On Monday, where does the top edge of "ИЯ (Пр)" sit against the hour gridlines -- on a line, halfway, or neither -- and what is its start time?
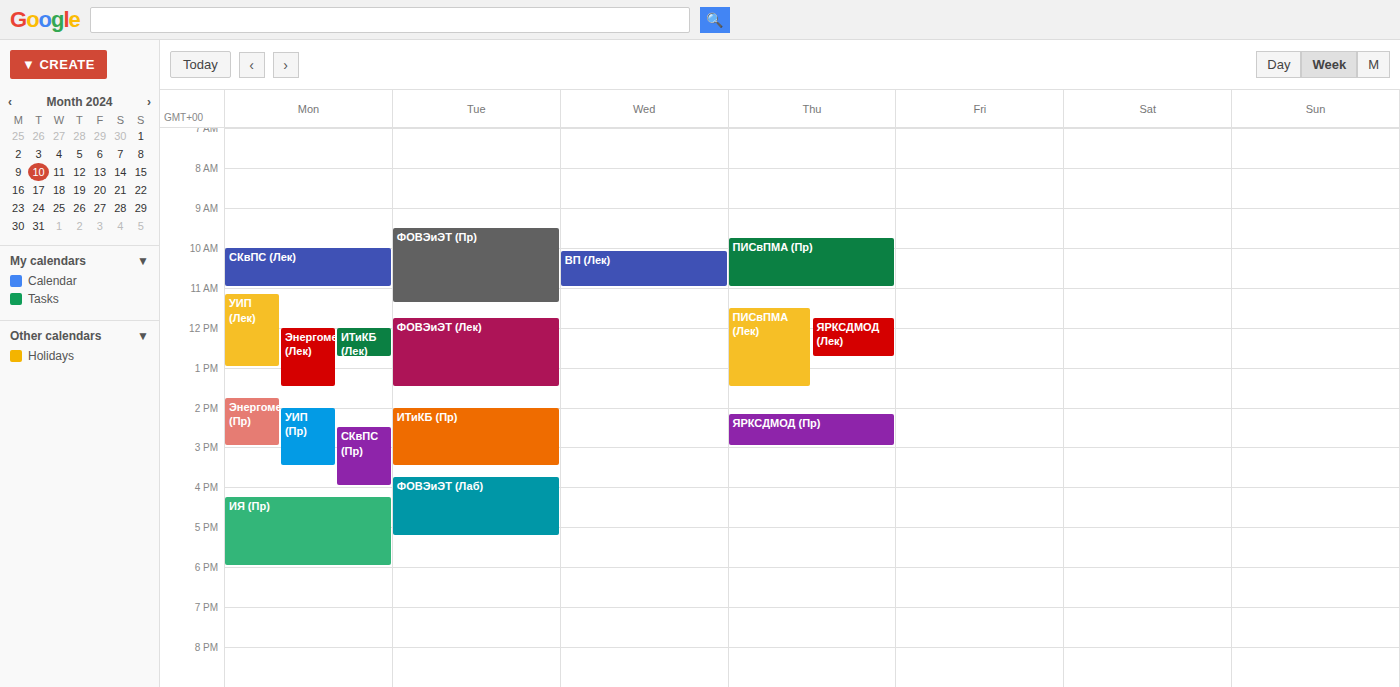
4:15 PM -- neither: a quarter of the way from the 4 PM line to the 5 PM line.